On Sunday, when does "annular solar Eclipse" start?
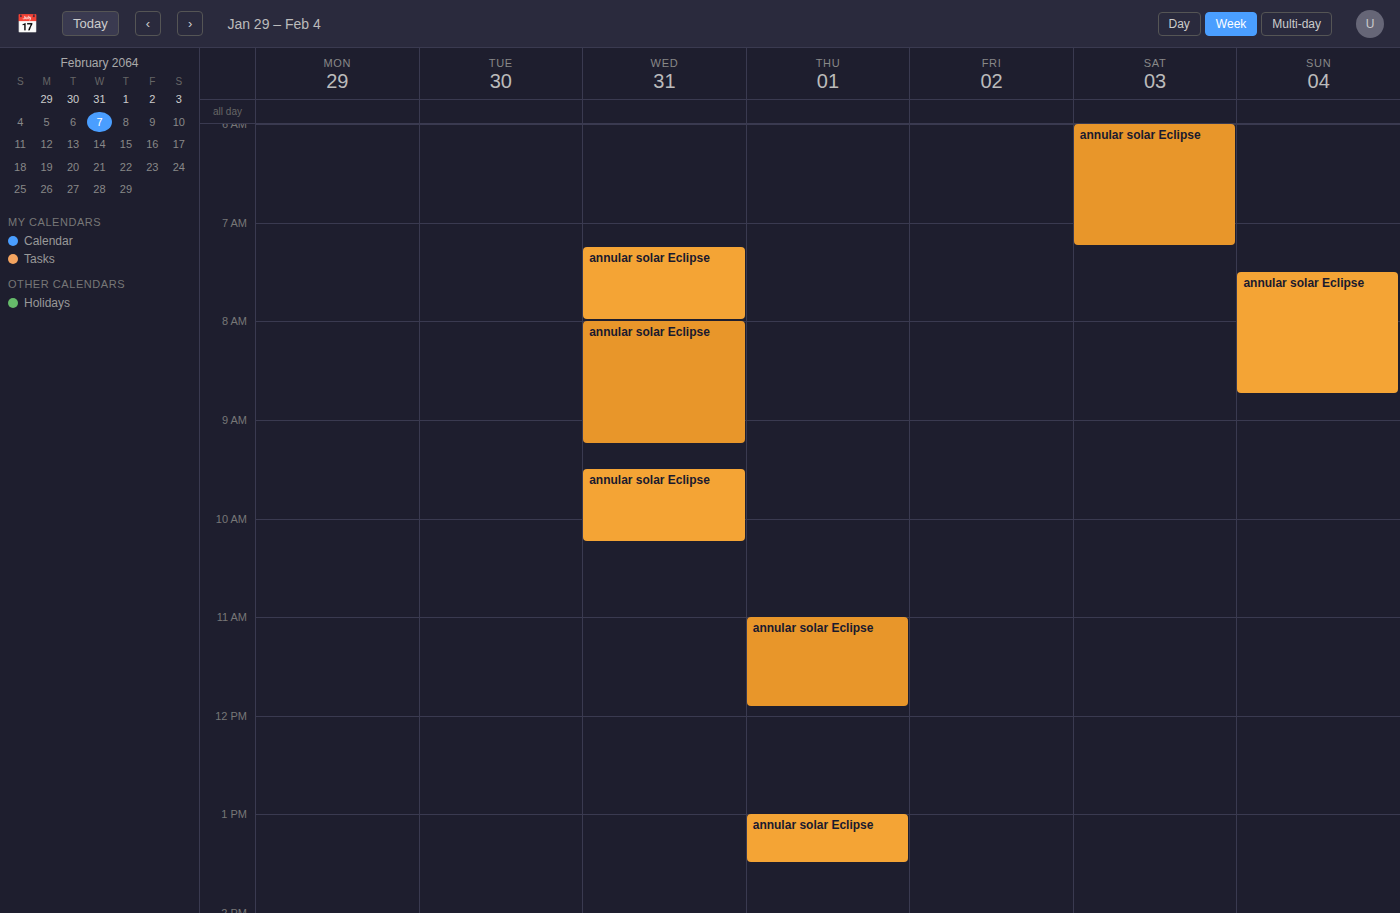
7:30 AM